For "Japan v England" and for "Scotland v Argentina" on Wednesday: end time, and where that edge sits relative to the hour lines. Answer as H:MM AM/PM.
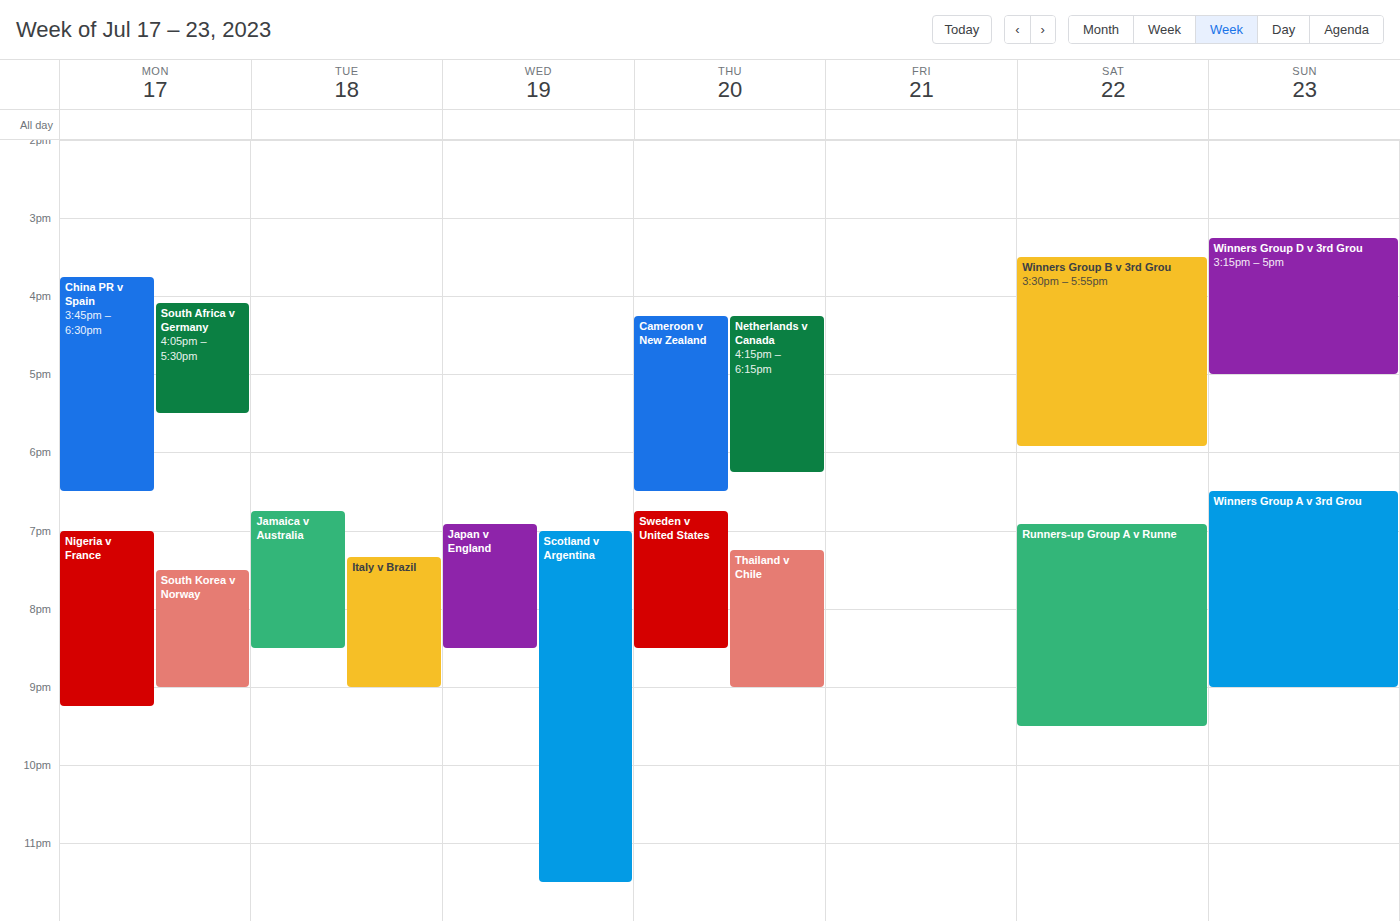
"Japan v England": 8:30 PM, halfway between the 8 PM and 9 PM lines. "Scotland v Argentina": 11:30 PM, halfway between the 11 PM and 12 AM lines.